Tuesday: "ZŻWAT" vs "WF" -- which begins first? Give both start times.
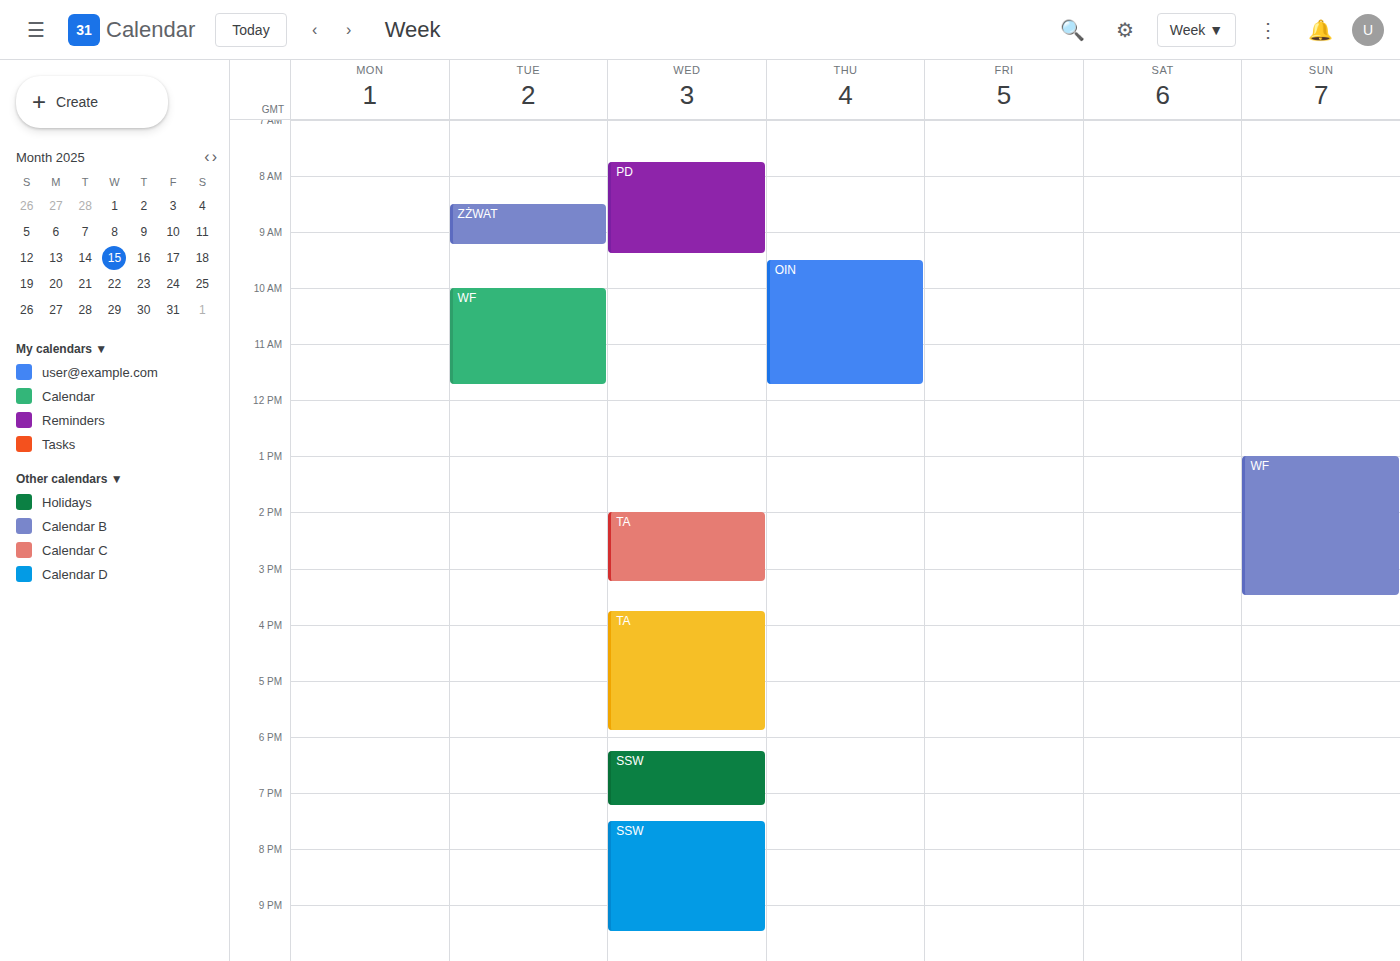
"ZŻWAT" 8:30 AM; "WF" 10:00 AM.